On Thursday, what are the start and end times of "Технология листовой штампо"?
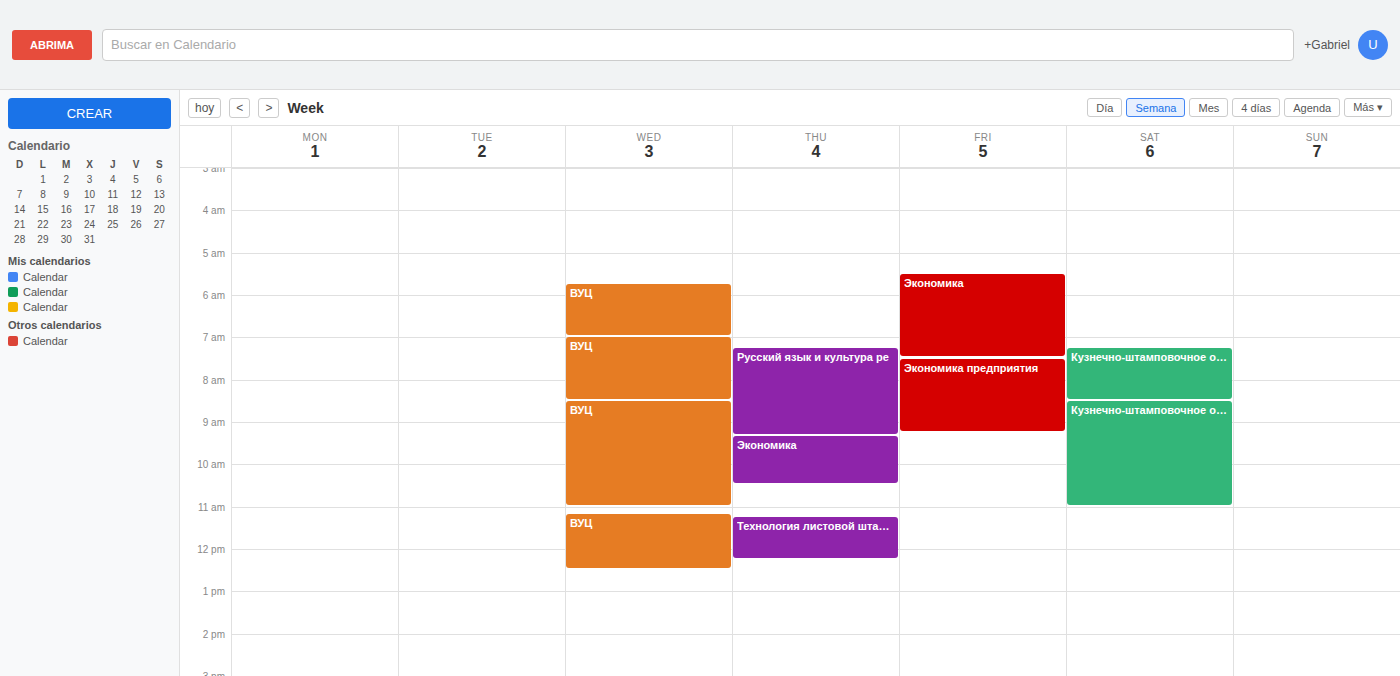
11:15 AM to 12:15 PM